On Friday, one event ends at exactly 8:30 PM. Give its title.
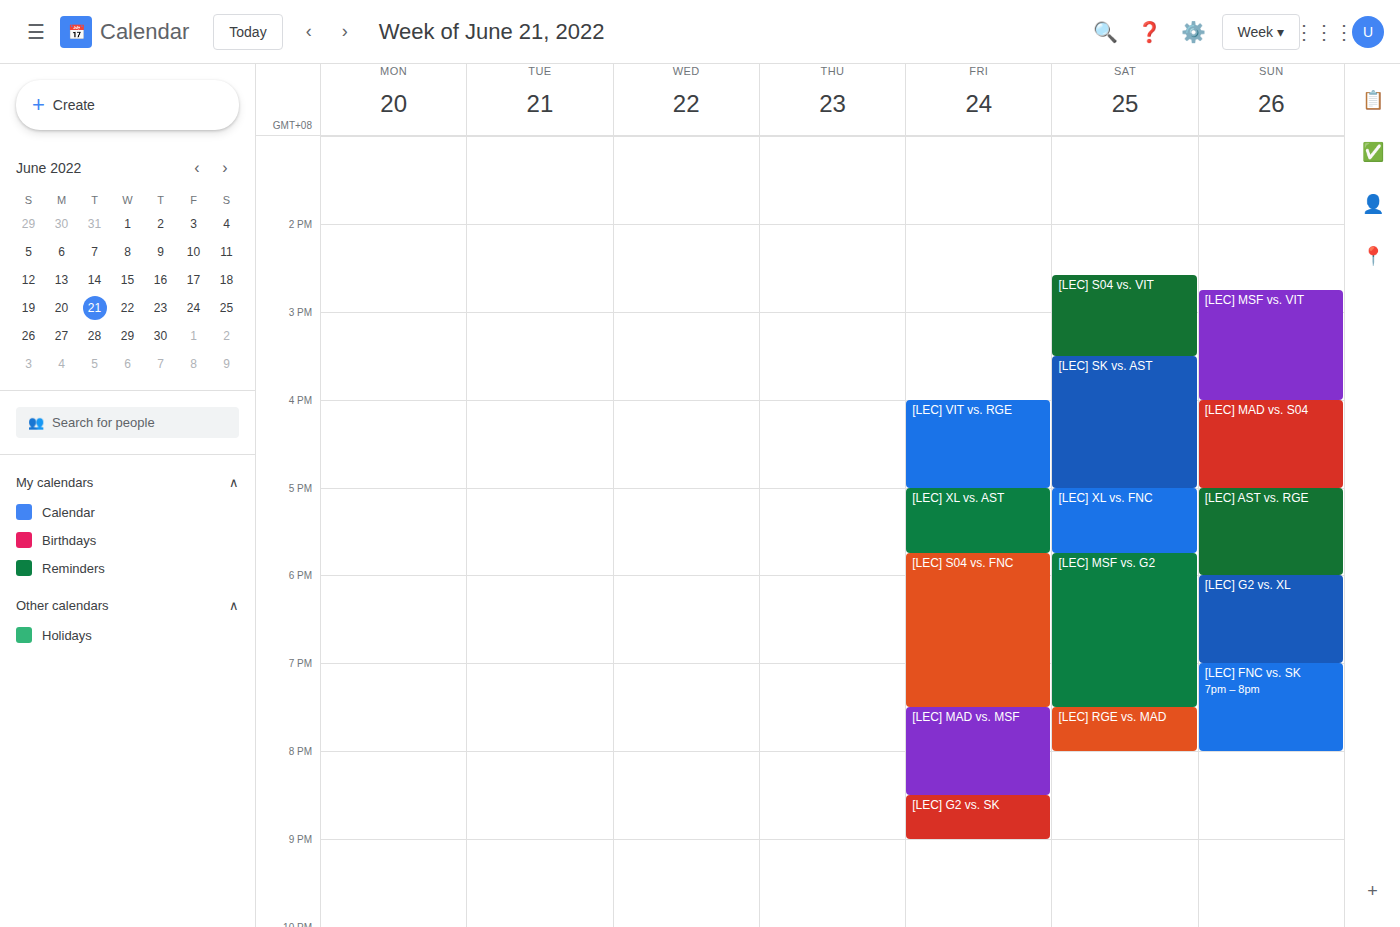
"[LEC] MAD vs. MSF"